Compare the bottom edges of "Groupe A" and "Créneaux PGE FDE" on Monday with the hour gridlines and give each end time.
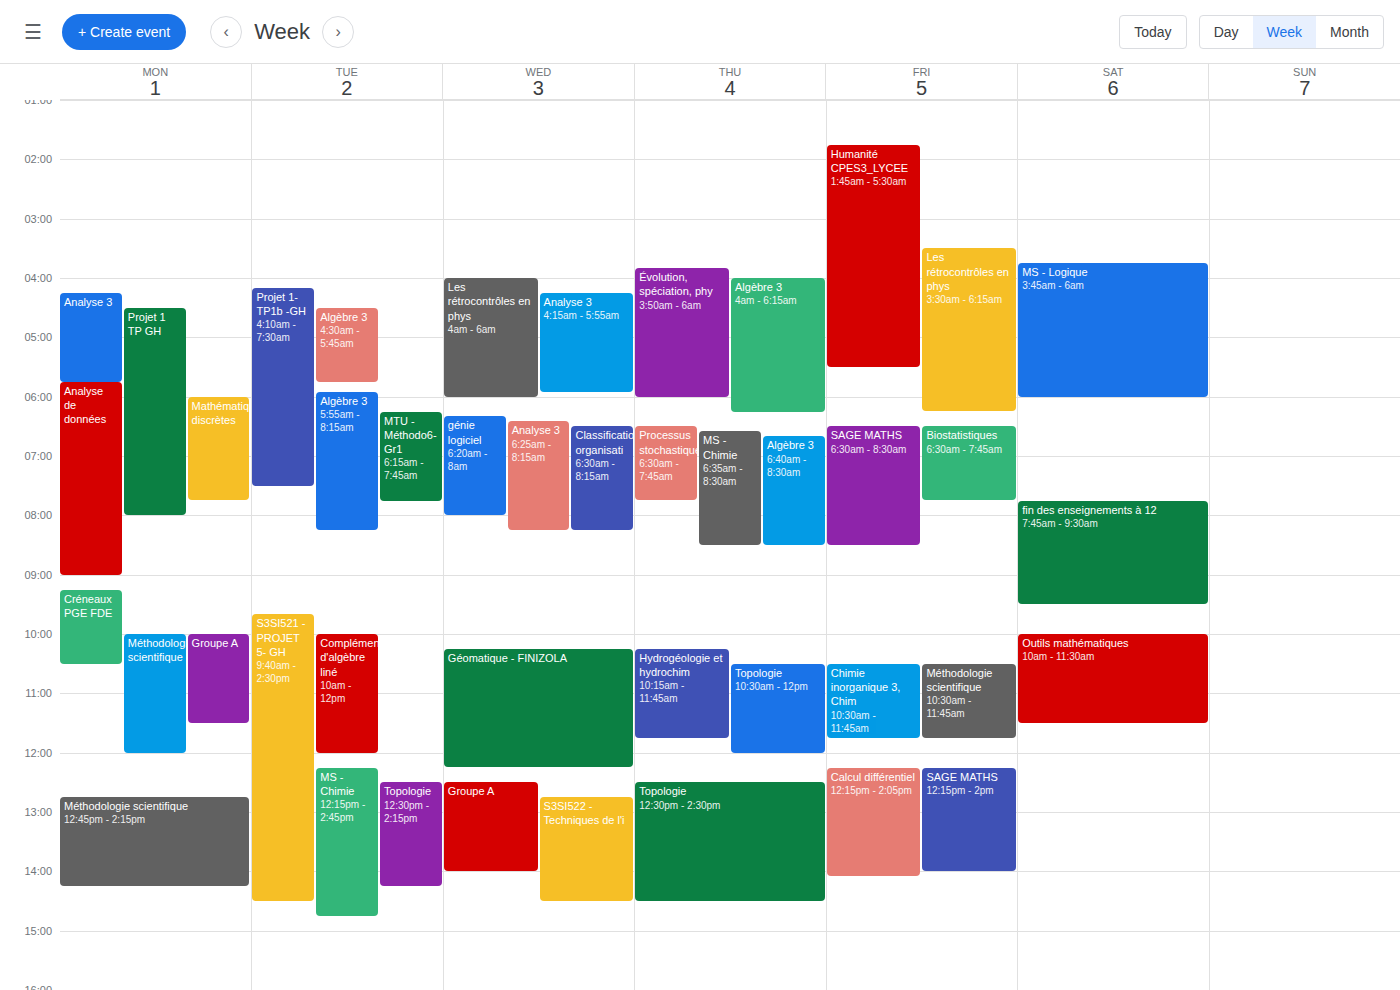
"Groupe A": 11:30 AM, halfway between the 11 AM and 12 PM lines. "Créneaux PGE FDE": 10:30 AM, halfway between the 10 AM and 11 AM lines.